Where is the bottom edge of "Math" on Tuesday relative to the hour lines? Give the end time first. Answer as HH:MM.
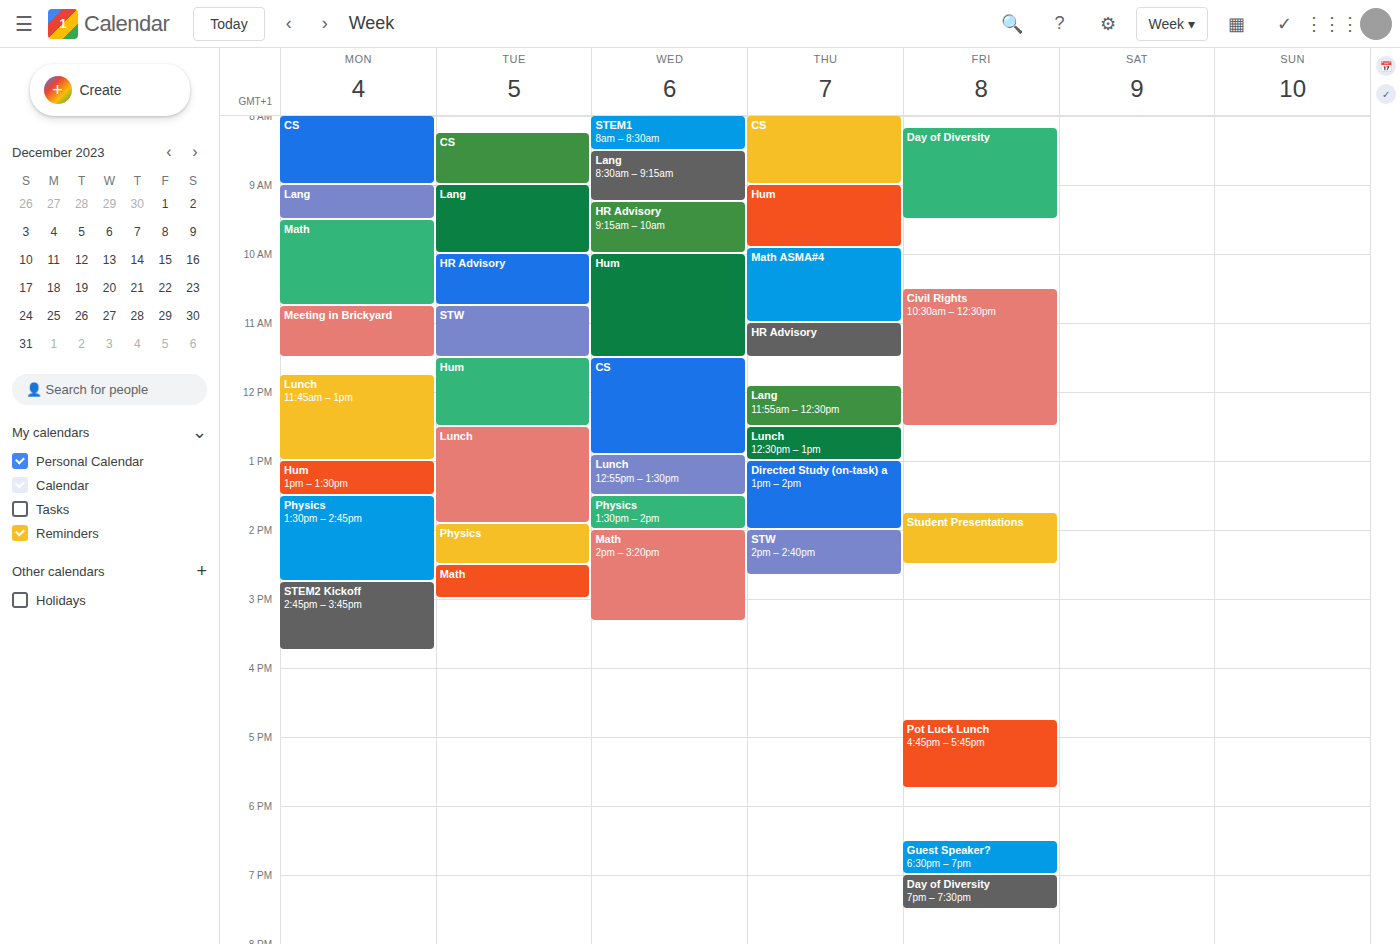
15:00 -- exactly on the 15:00 line.